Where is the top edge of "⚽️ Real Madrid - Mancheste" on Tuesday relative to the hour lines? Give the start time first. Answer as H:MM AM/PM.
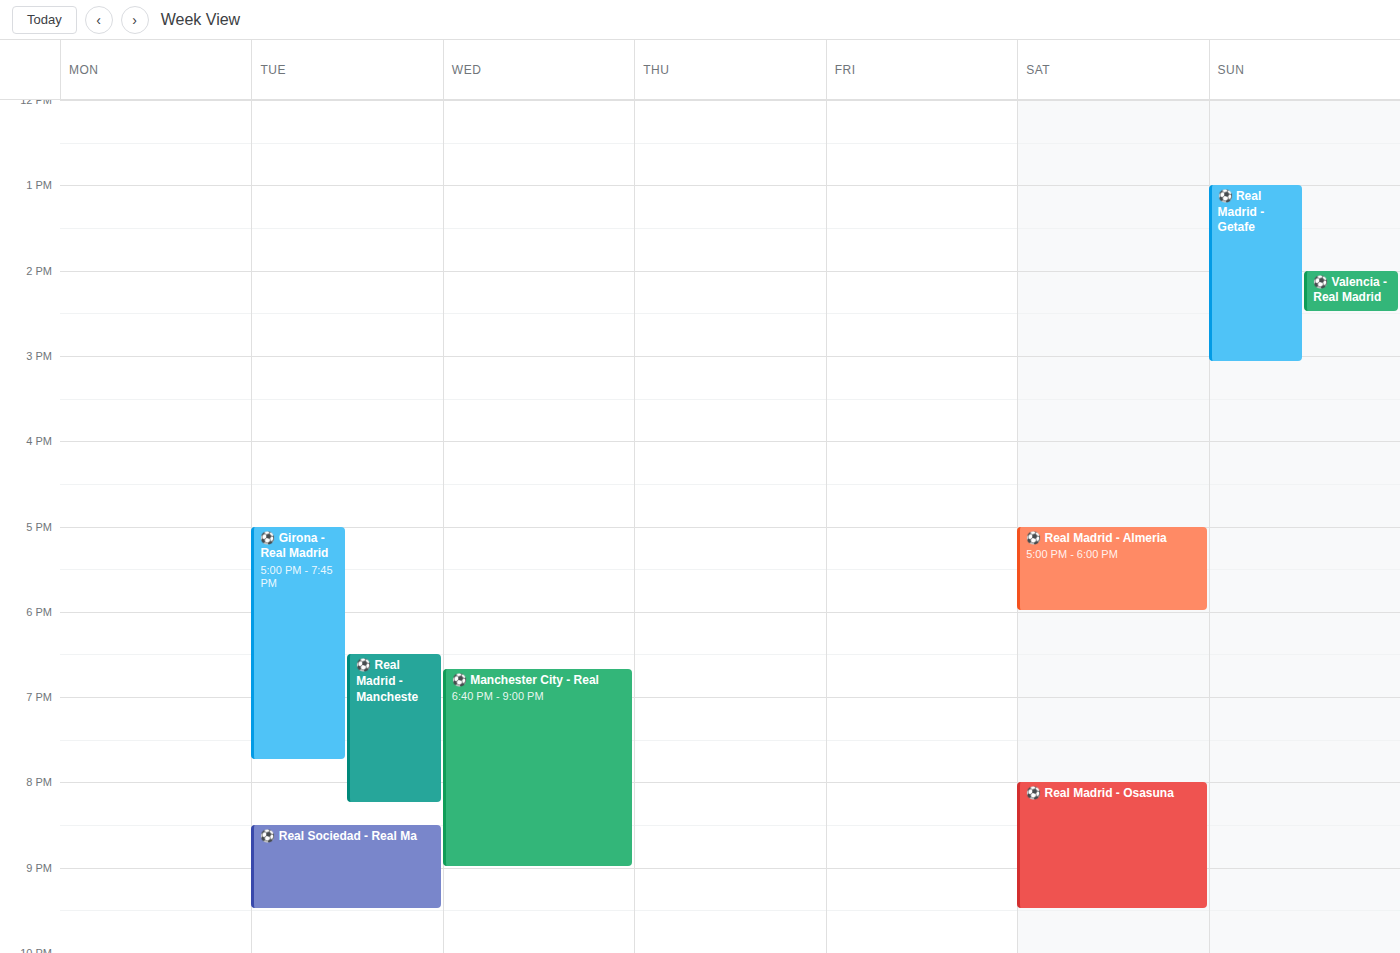
6:30 PM -- halfway between the 6 PM and 7 PM lines.